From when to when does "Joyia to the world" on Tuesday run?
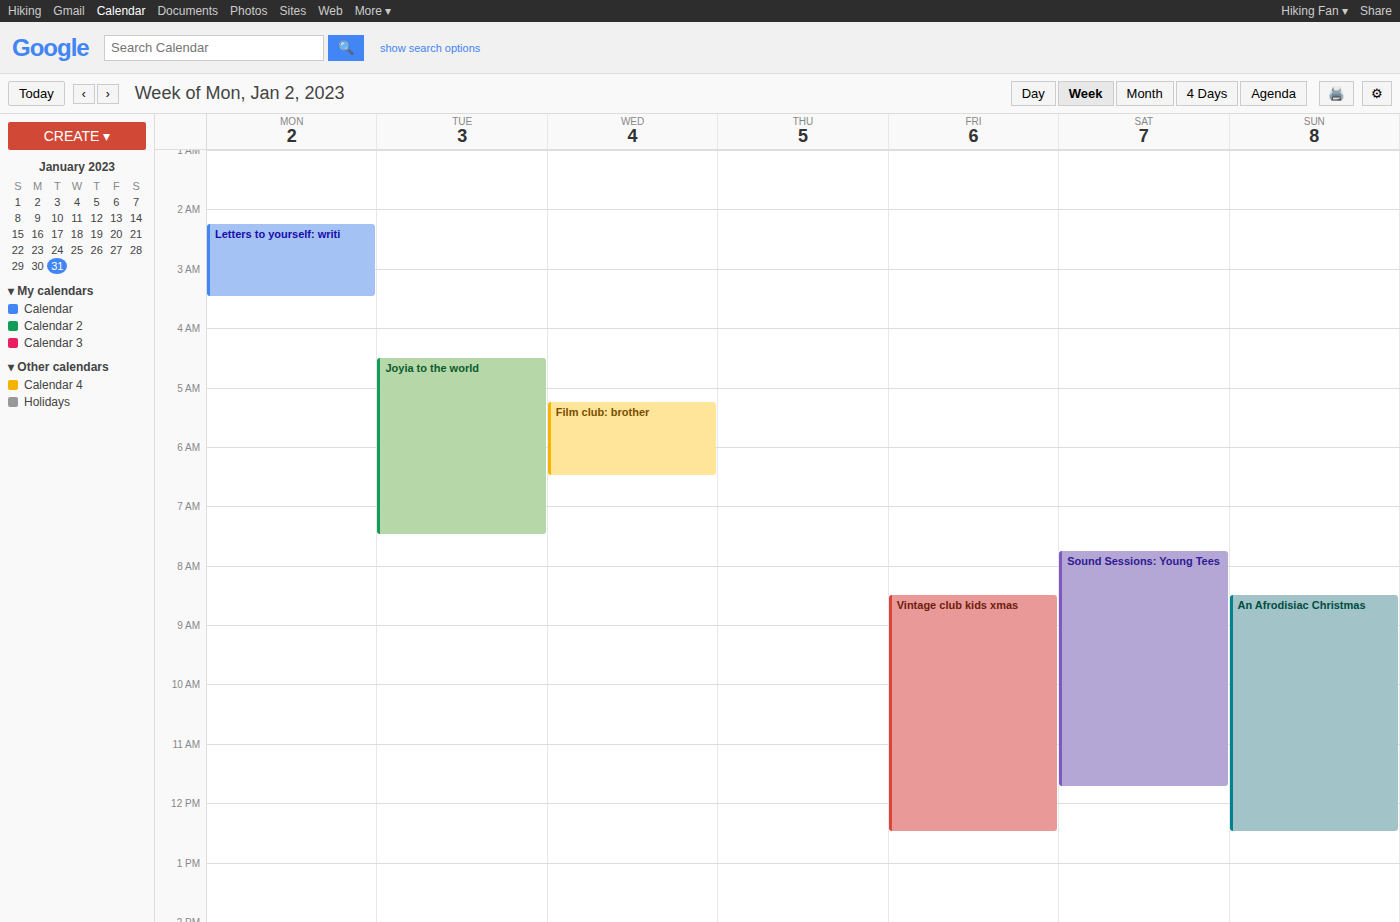
04:30 to 07:30